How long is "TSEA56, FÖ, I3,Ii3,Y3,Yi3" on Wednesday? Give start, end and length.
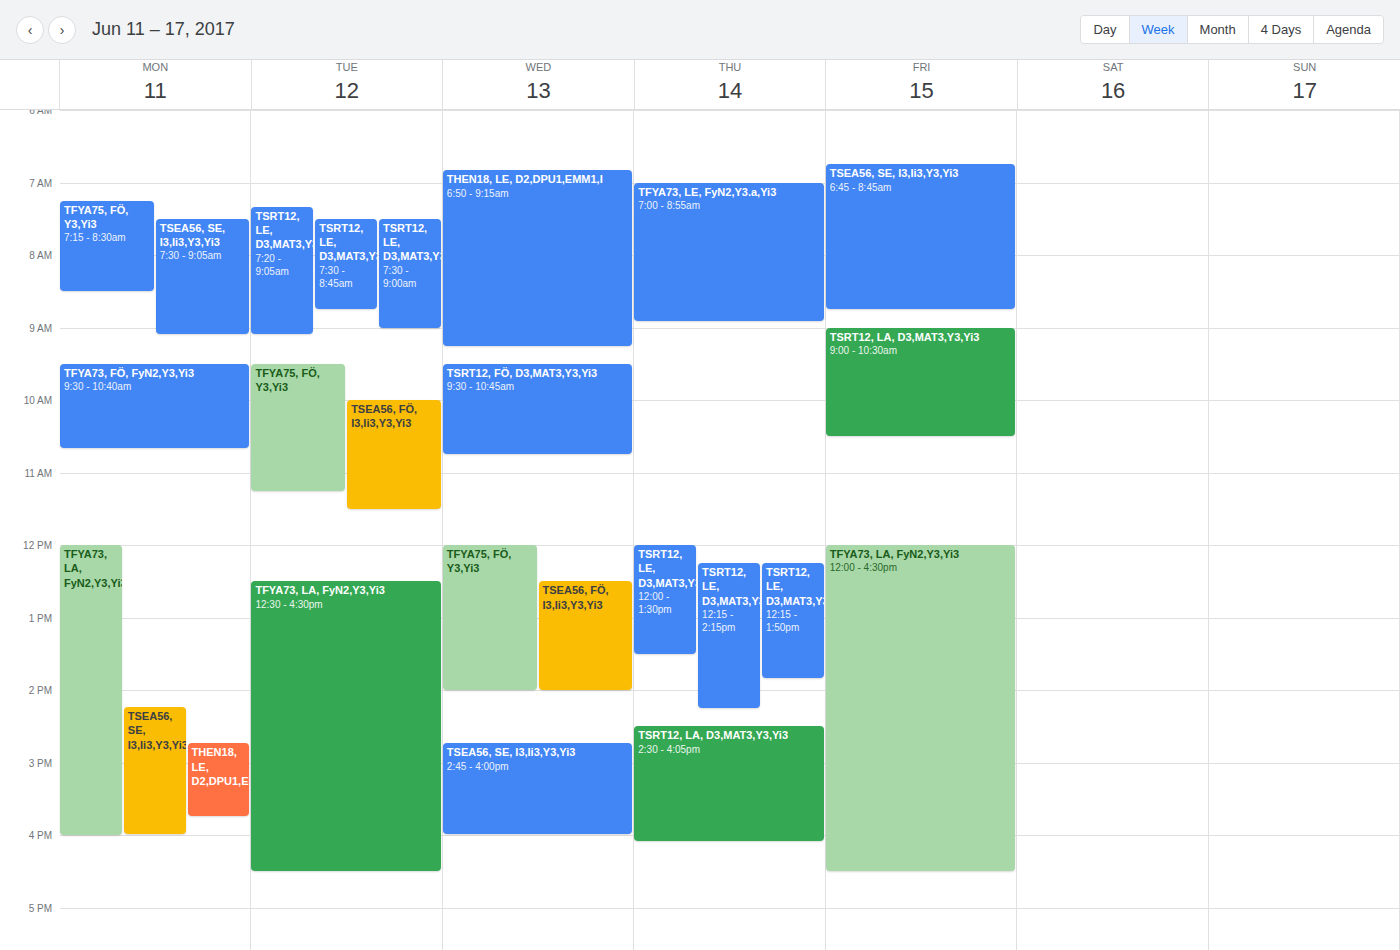
12:30 PM to 2:00 PM, 1 hour 30 minutes